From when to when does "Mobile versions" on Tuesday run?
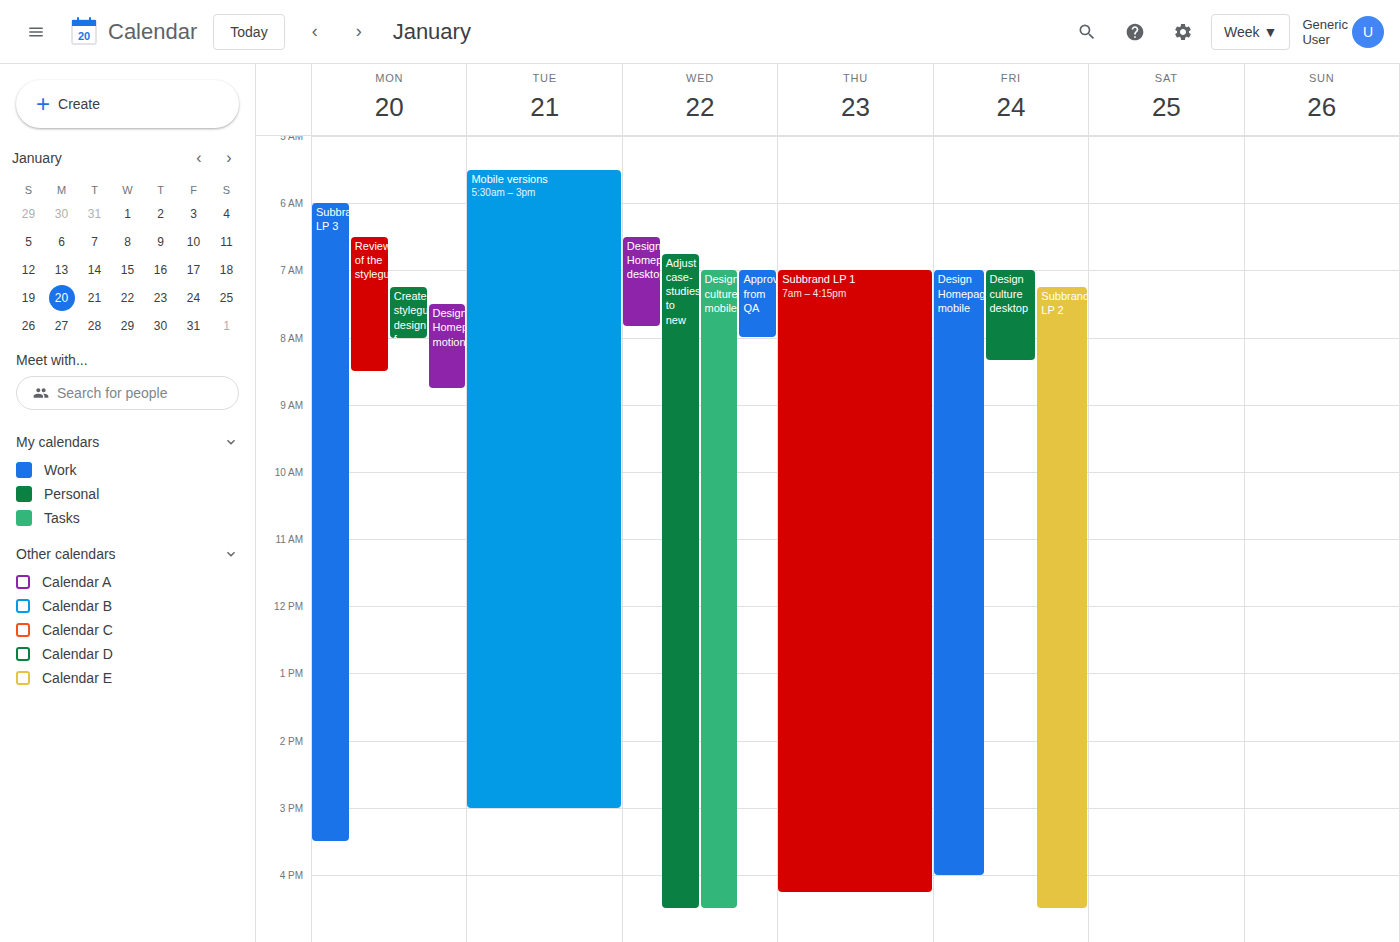
5:30 AM to 3:00 PM